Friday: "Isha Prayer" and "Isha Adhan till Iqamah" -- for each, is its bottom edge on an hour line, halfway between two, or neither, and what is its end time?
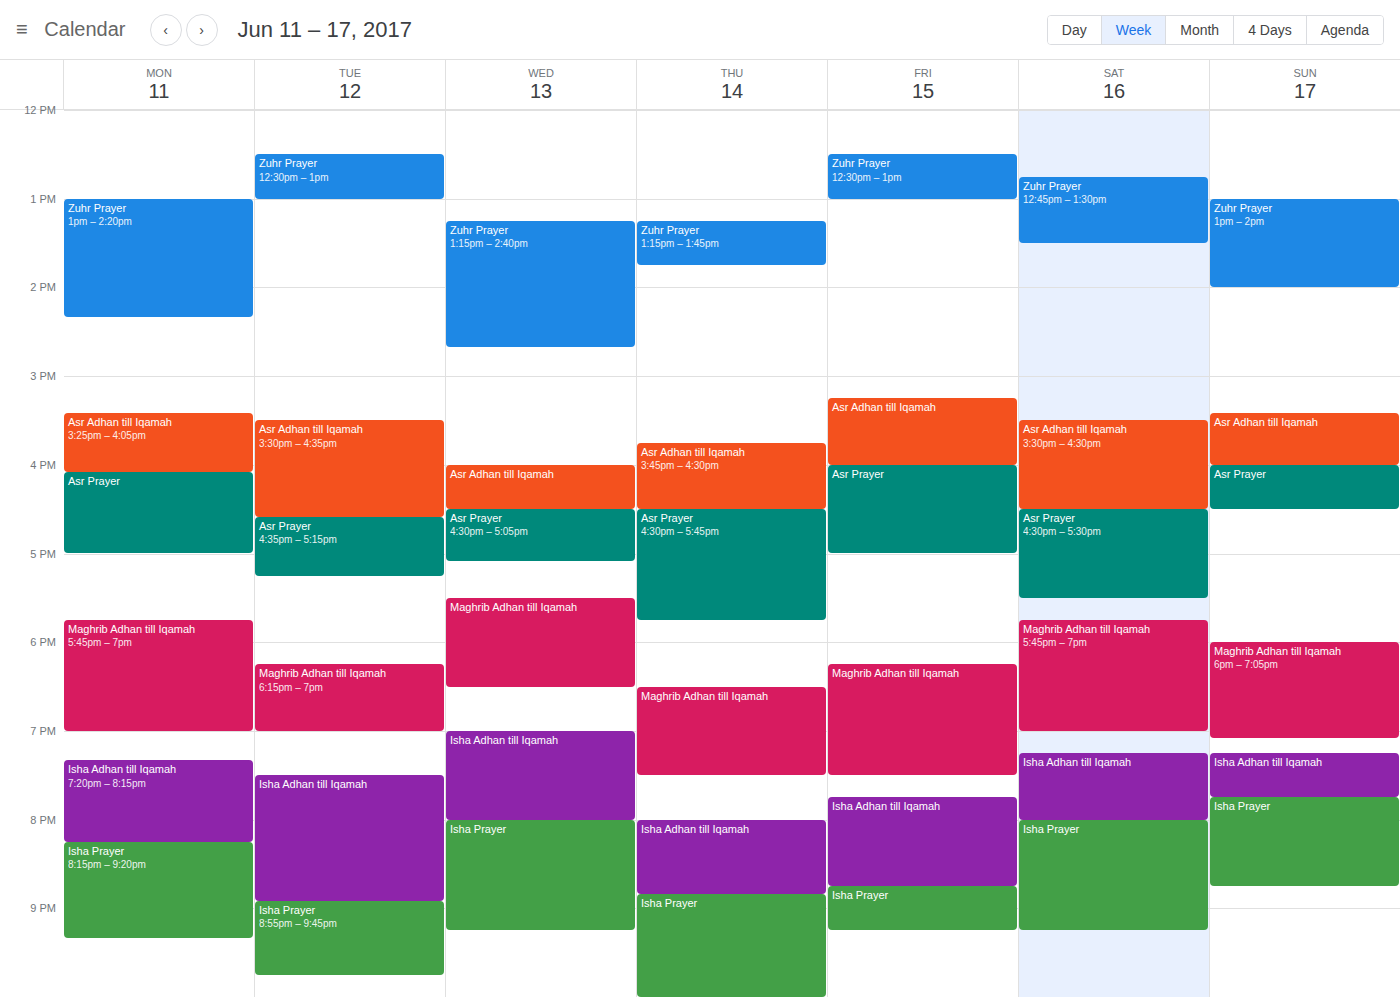
"Isha Prayer": 9:15 PM, neither: a quarter of the way from the 9 PM line to the 10 PM line. "Isha Adhan till Iqamah": 8:45 PM, neither: three quarters of the way from the 8 PM line to the 9 PM line.